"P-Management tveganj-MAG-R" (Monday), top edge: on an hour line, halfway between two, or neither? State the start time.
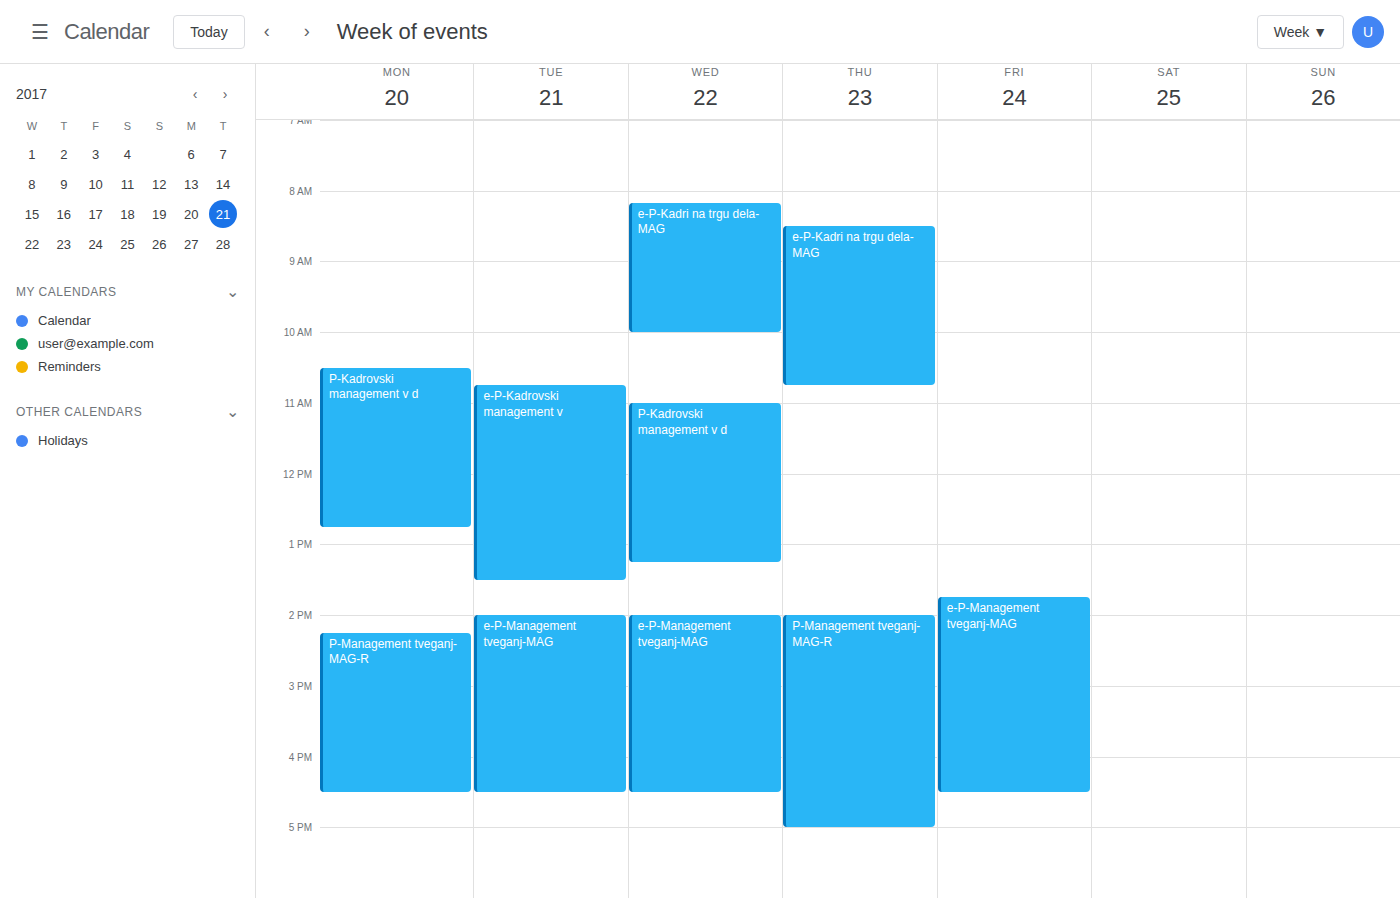
2:15 PM -- neither: a quarter of the way from the 2 PM line to the 3 PM line.